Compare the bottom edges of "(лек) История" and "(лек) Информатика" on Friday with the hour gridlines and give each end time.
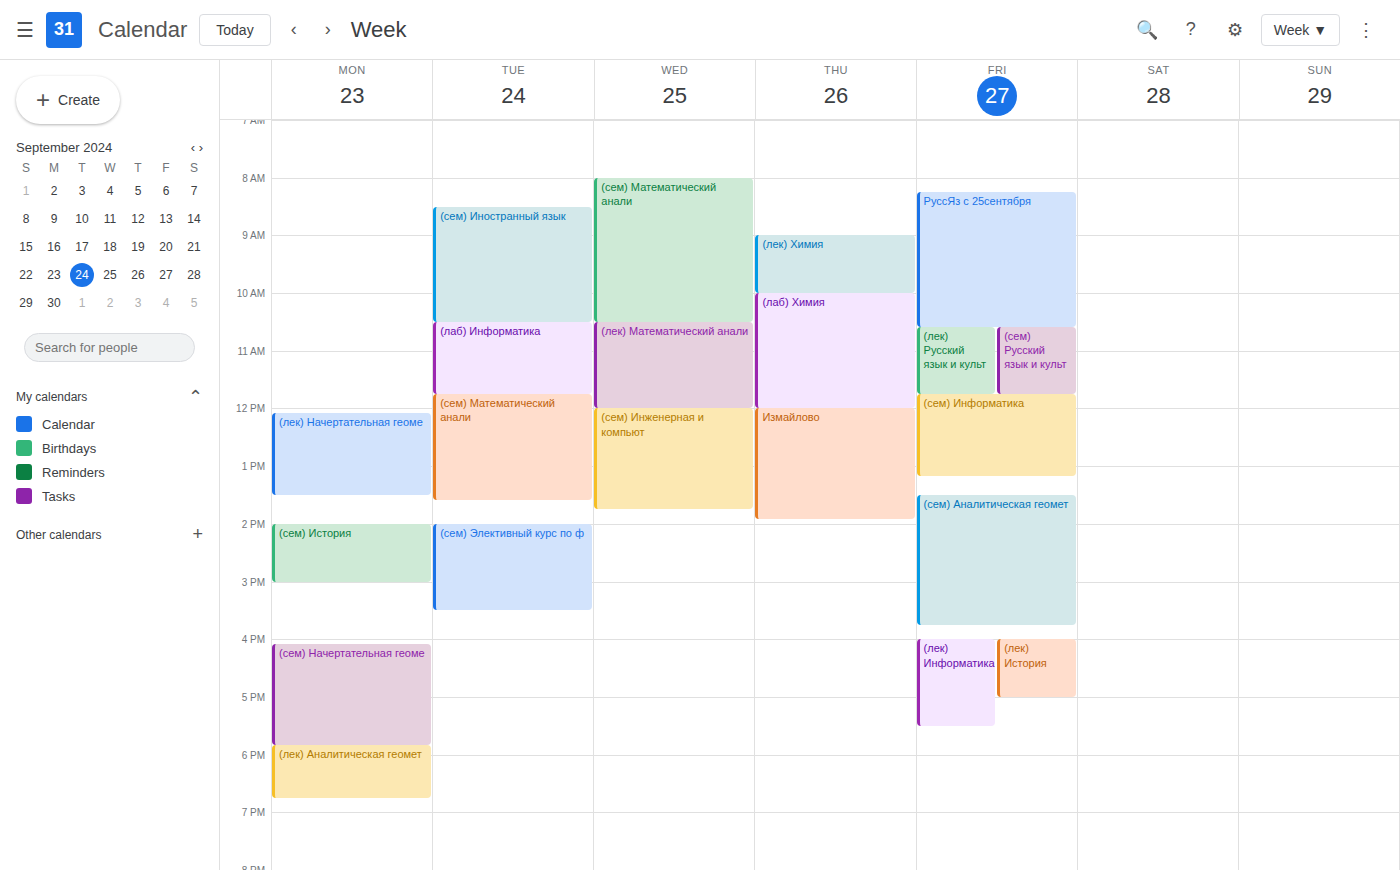
"(лек) История": 5:00 PM, exactly on the 5 PM line. "(лек) Информатика": 5:30 PM, halfway between the 5 PM and 6 PM lines.